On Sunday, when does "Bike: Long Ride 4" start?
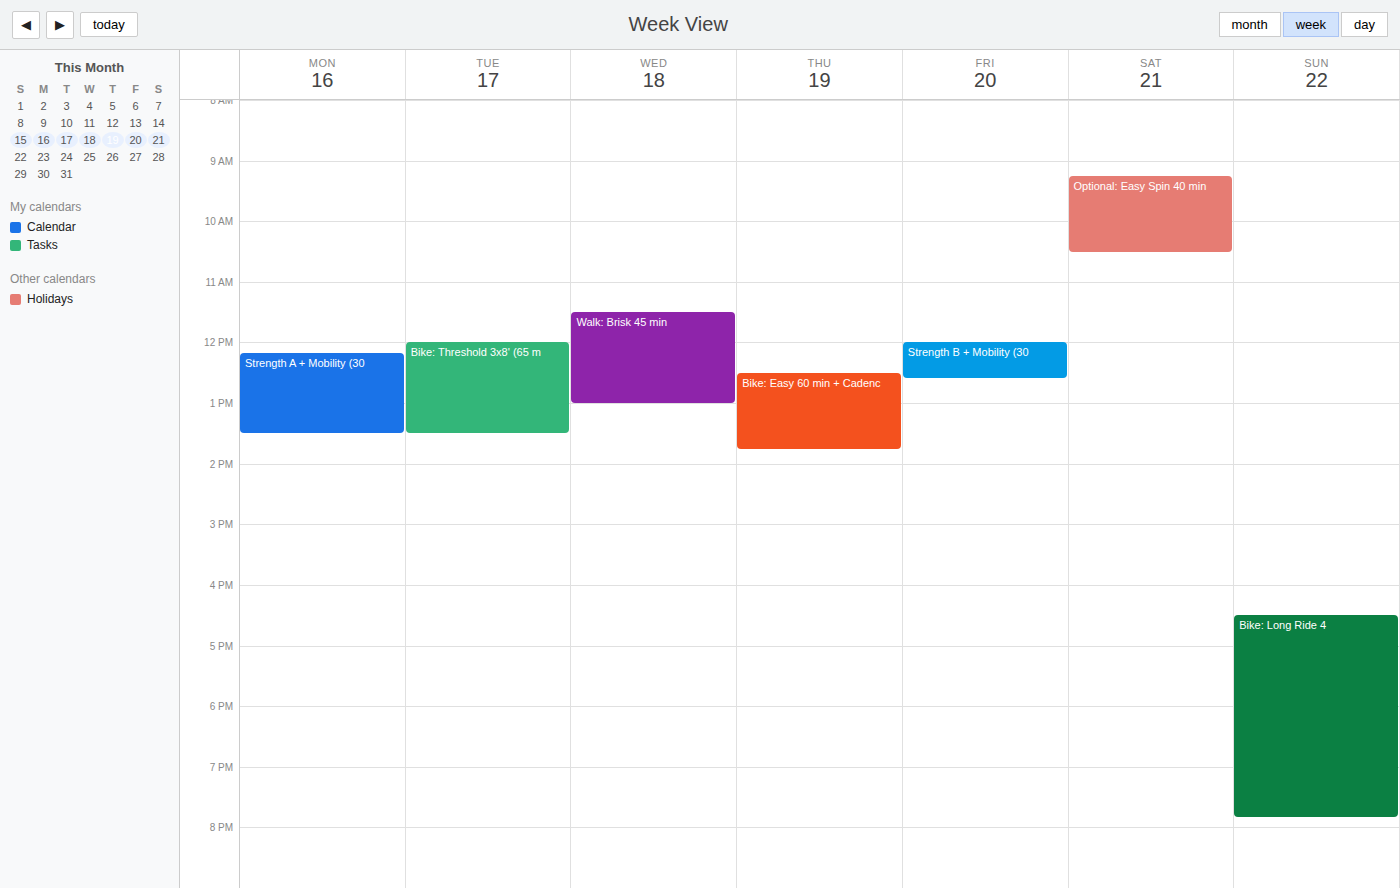
4:30 PM